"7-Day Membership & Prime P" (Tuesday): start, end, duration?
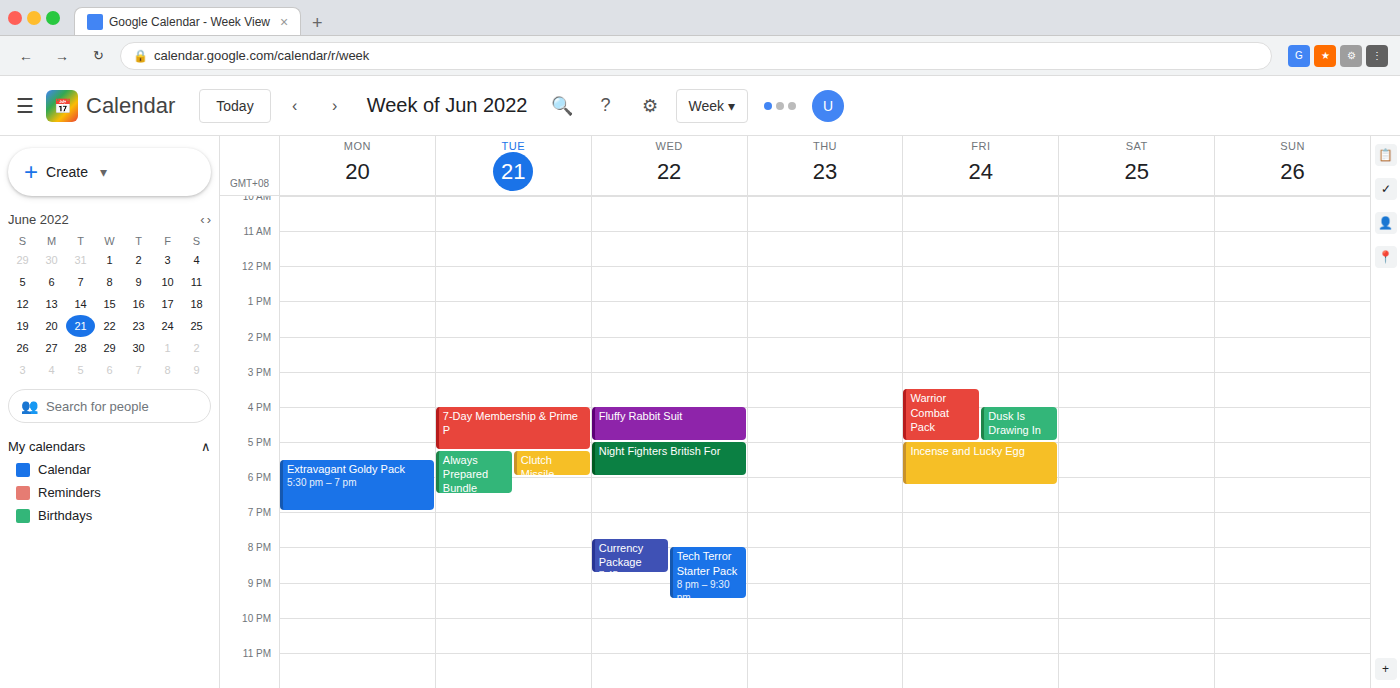
4:00 PM to 5:15 PM, 1 hour 15 minutes